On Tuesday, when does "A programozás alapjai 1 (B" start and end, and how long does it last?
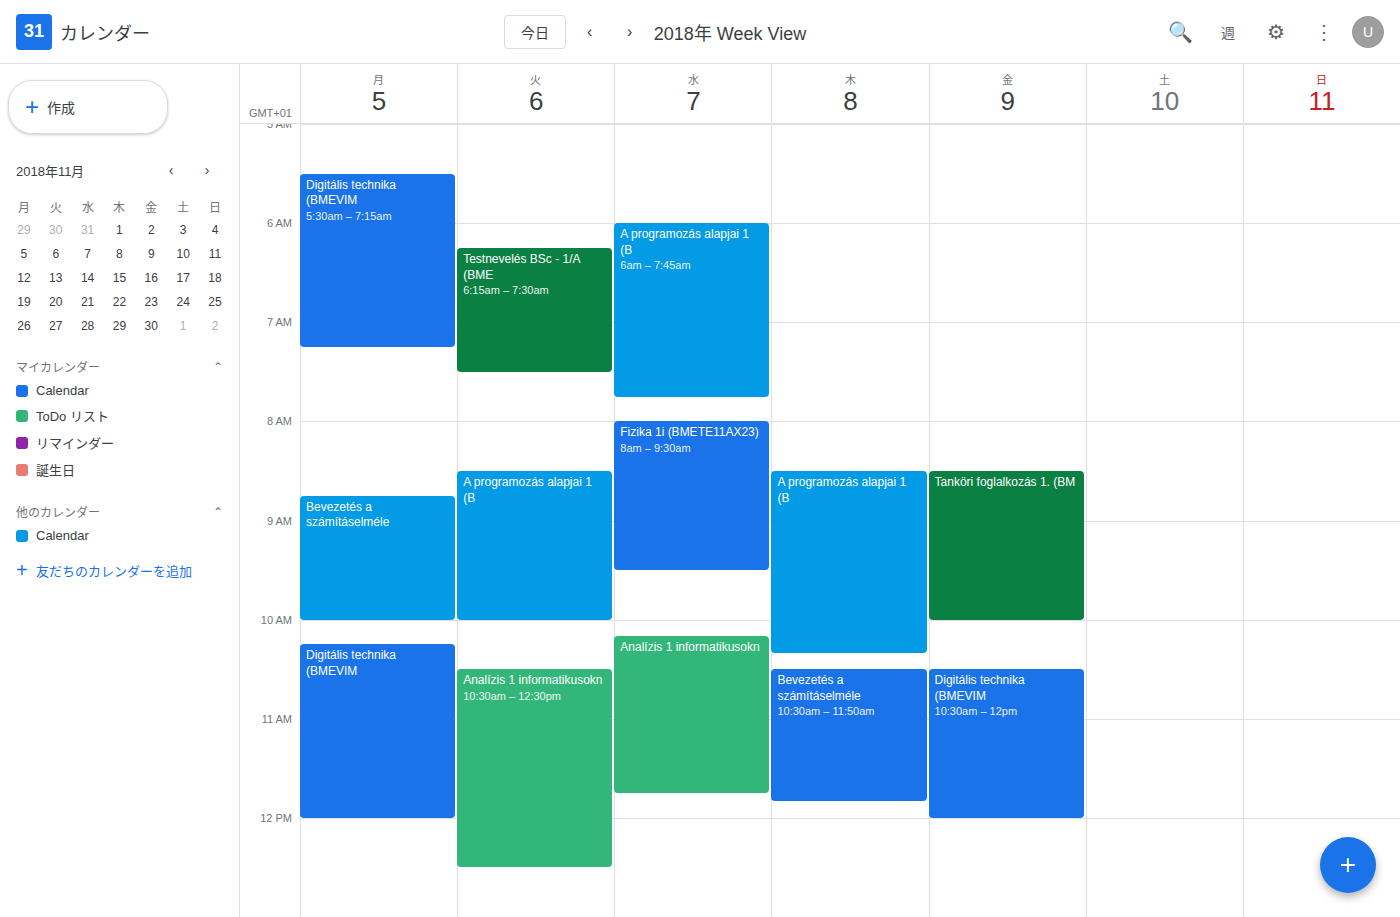
8:30 AM to 10:00 AM, 1 hour 30 minutes